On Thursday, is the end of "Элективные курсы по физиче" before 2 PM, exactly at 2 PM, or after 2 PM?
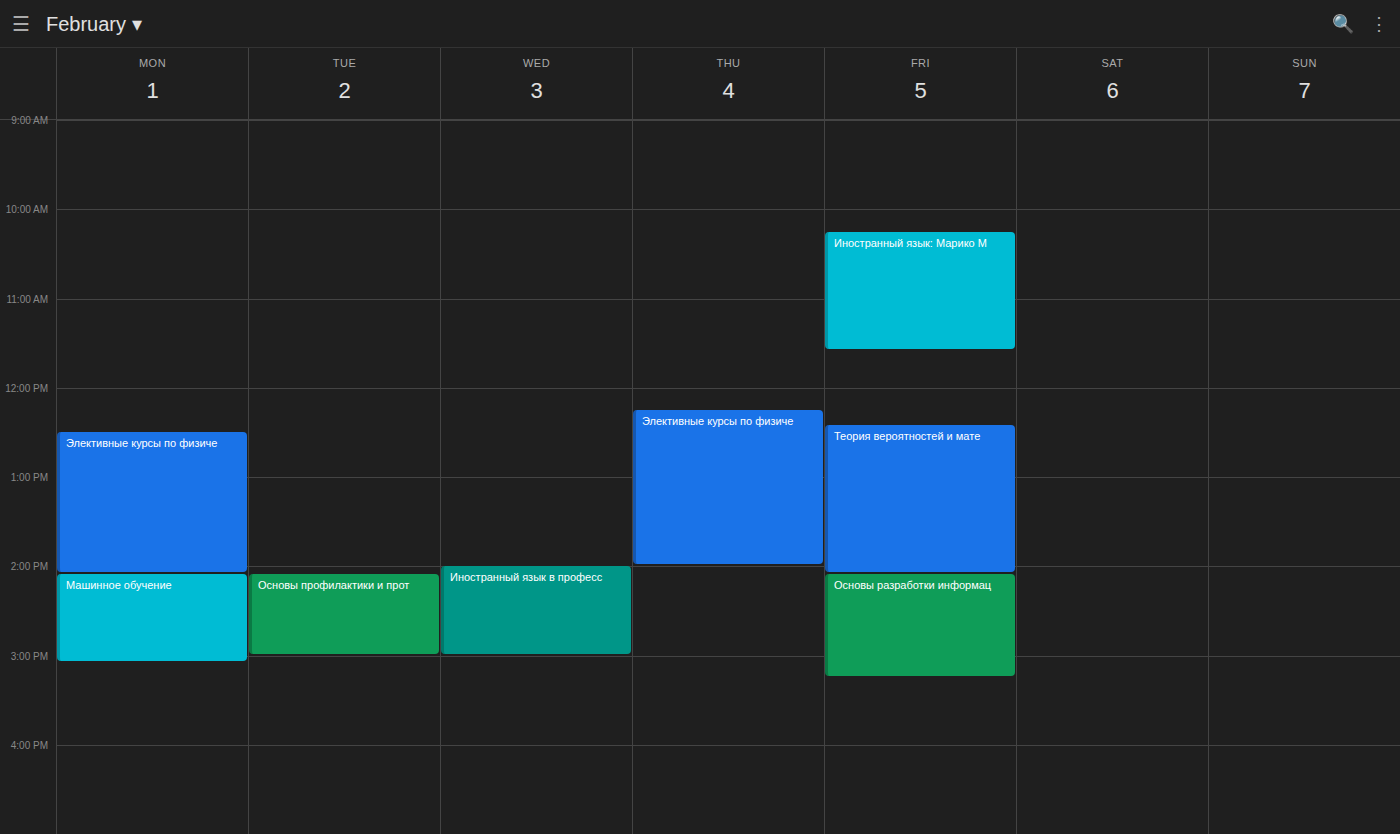
2:00 PM -- exactly at 2 PM, on the 2 PM line.